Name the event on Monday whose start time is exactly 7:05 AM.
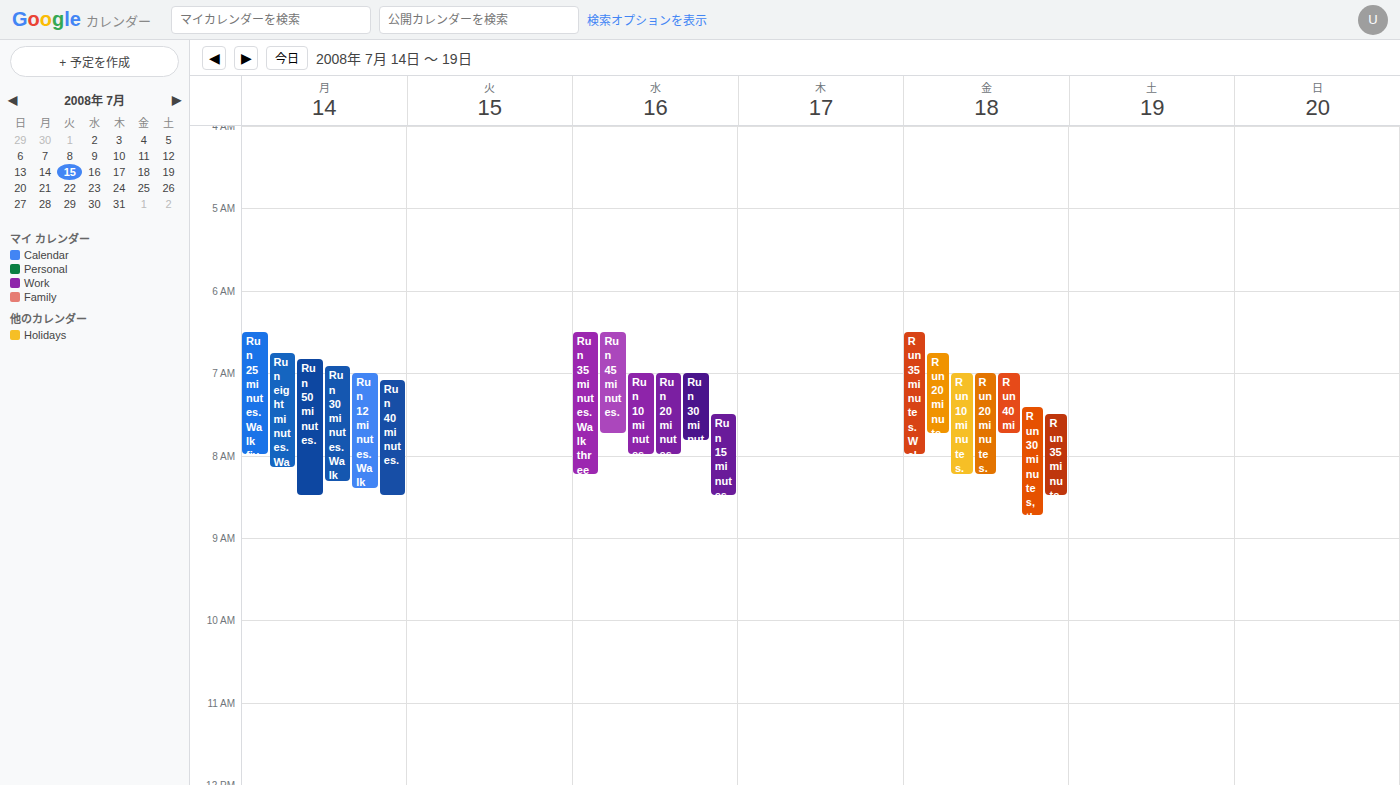
"Run 40 minutes."